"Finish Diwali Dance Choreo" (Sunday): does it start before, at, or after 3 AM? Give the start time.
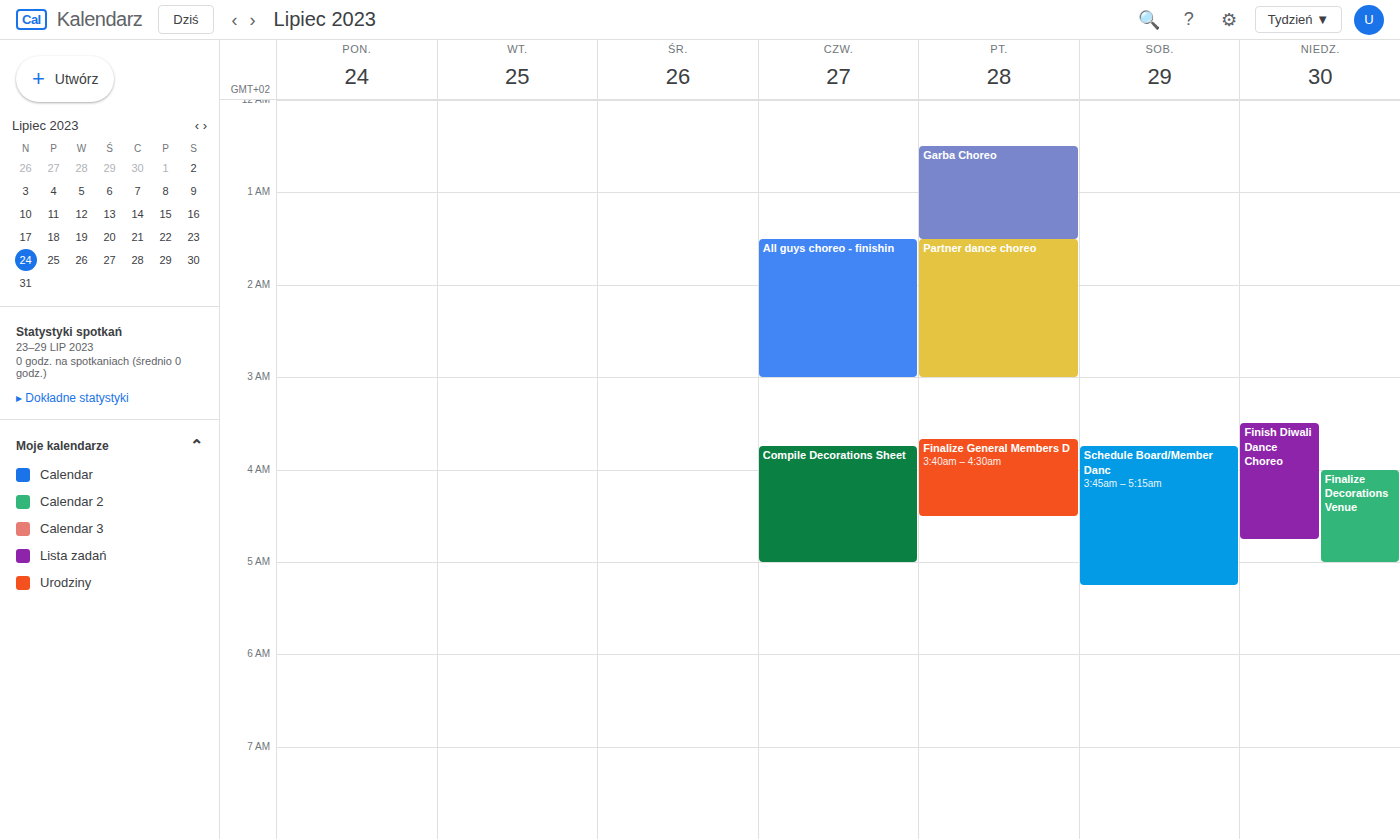
3:30 AM -- after 3 AM, 30 minutes below the 3 AM line.